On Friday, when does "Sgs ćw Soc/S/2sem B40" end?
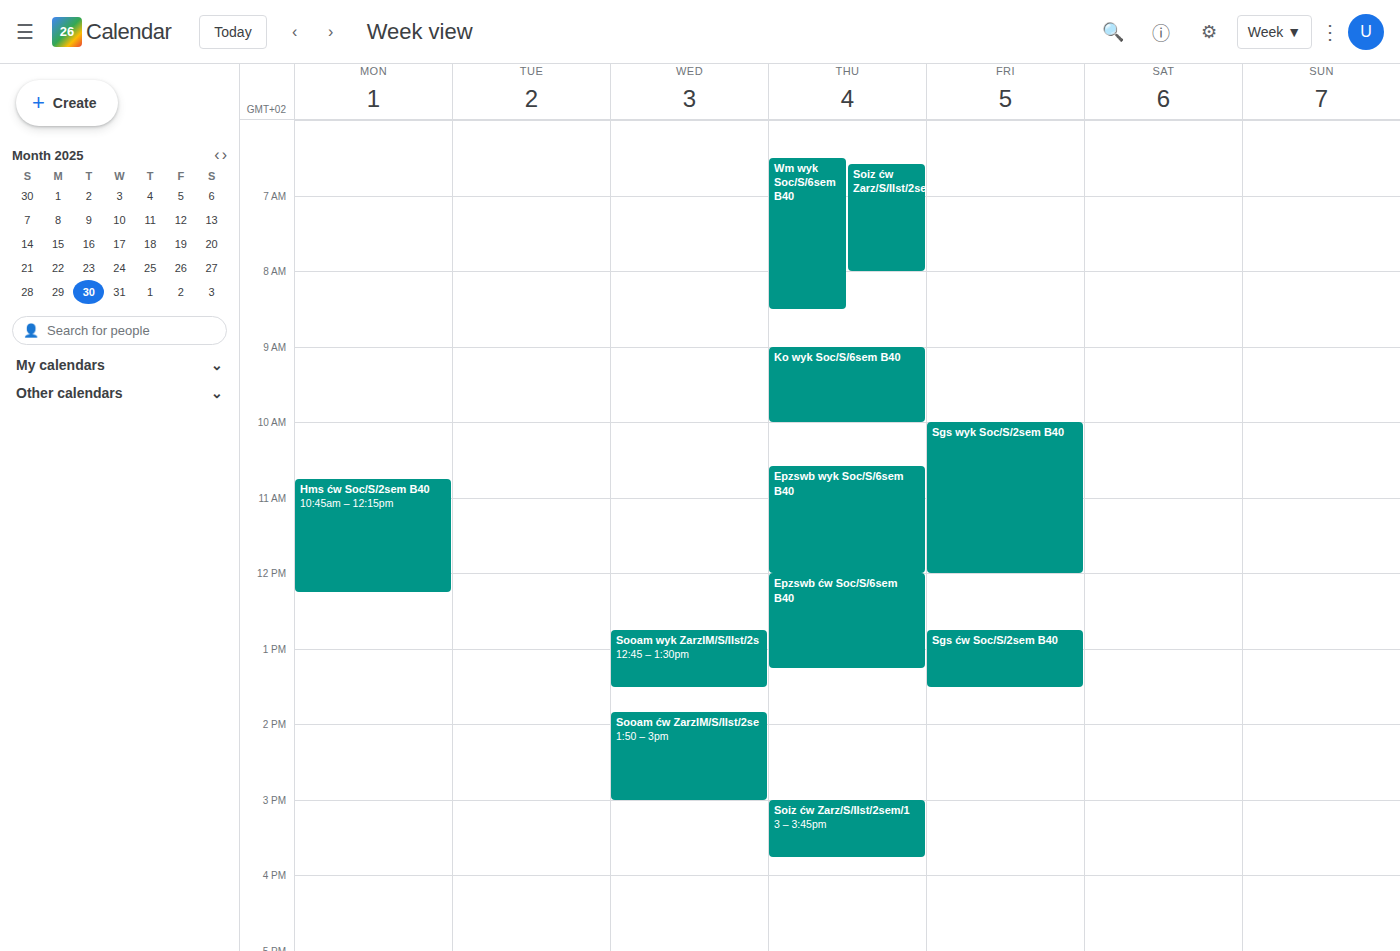
1:30 PM